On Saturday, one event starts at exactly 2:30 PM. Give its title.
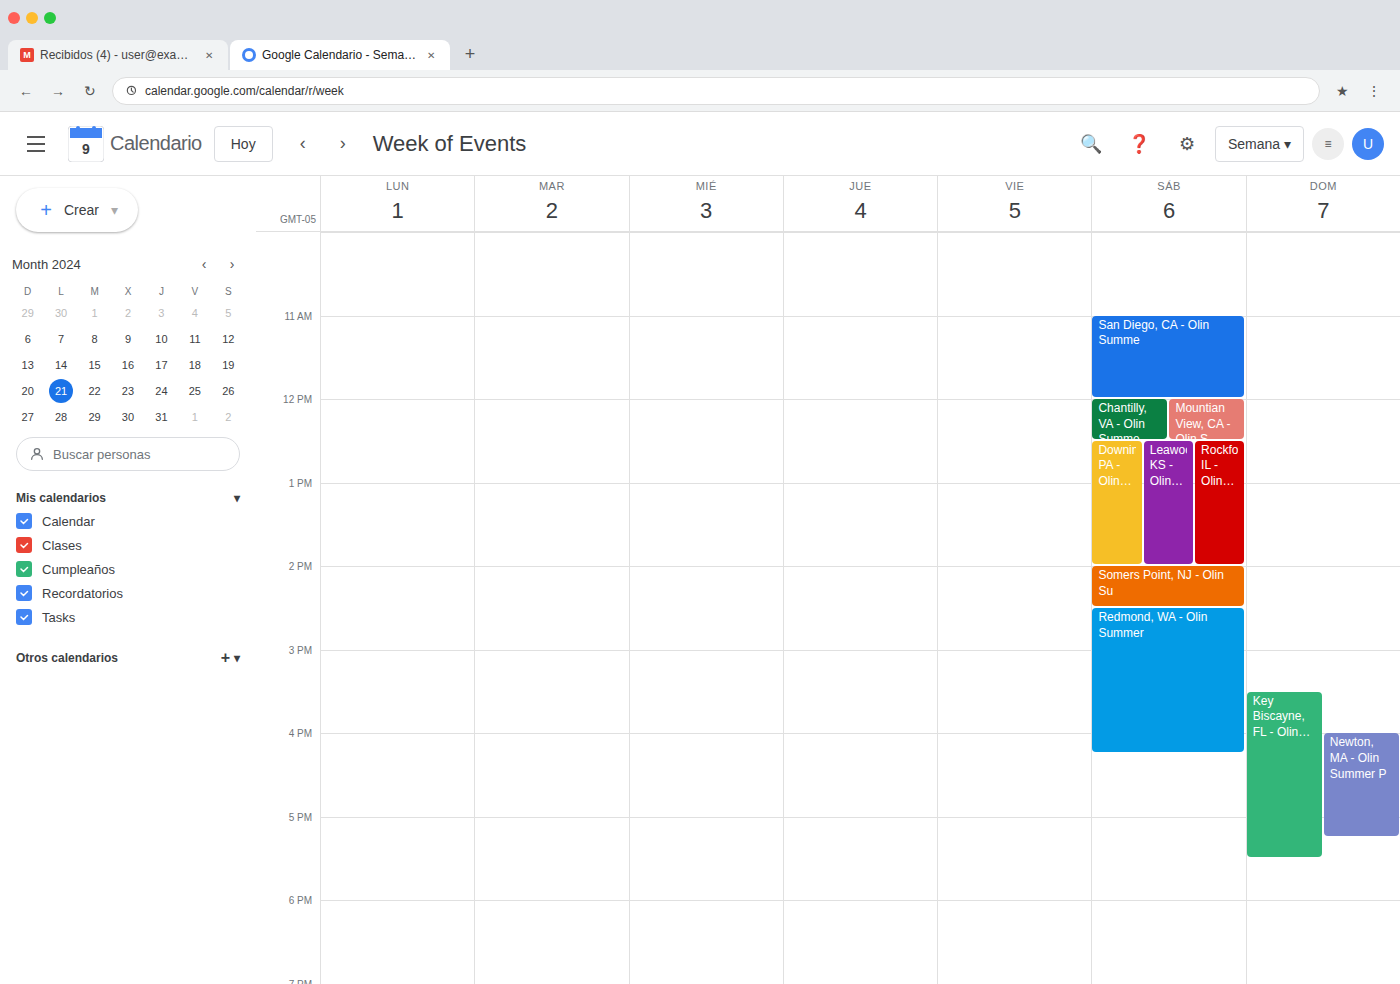
"Redmond, WA - Olin Summer"